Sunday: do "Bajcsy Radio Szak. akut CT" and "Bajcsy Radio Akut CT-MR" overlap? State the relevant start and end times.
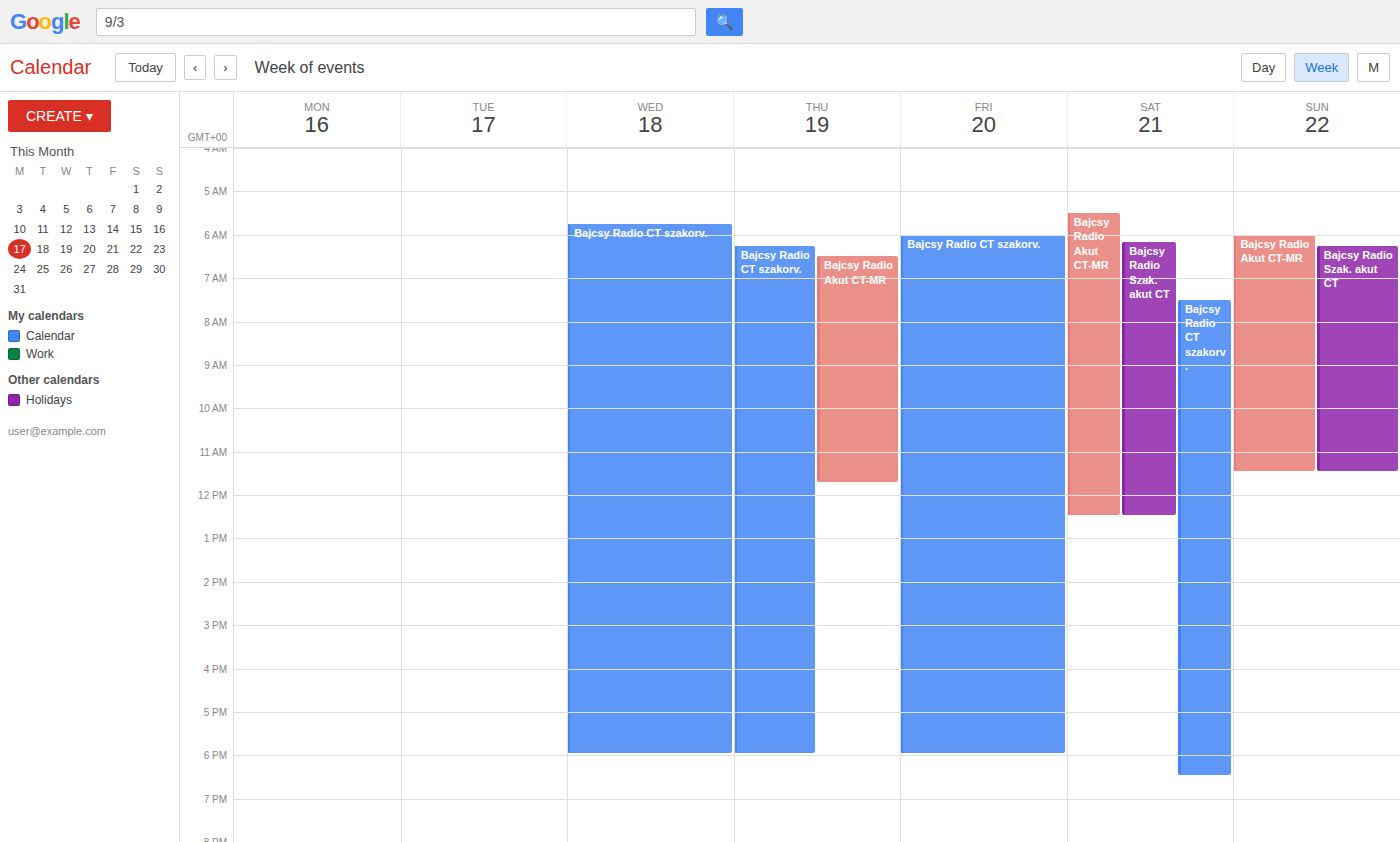
"Bajcsy Radio Szak. akut CT" starts at 6:15 AM, before "Bajcsy Radio Akut CT-MR" ends at 11:30 AM -- they overlap.